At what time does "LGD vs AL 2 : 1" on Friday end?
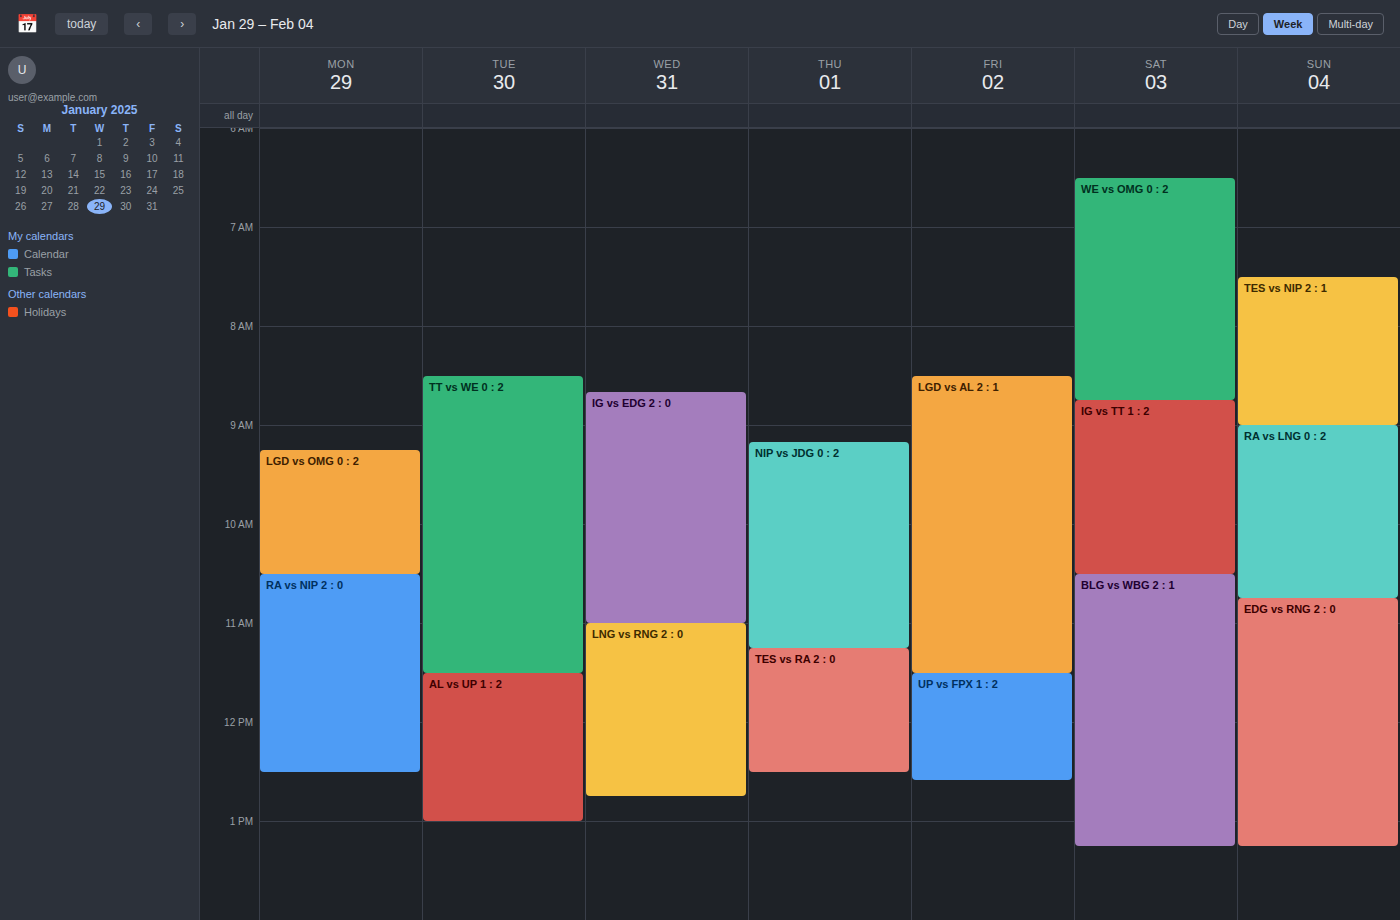
11:30 AM